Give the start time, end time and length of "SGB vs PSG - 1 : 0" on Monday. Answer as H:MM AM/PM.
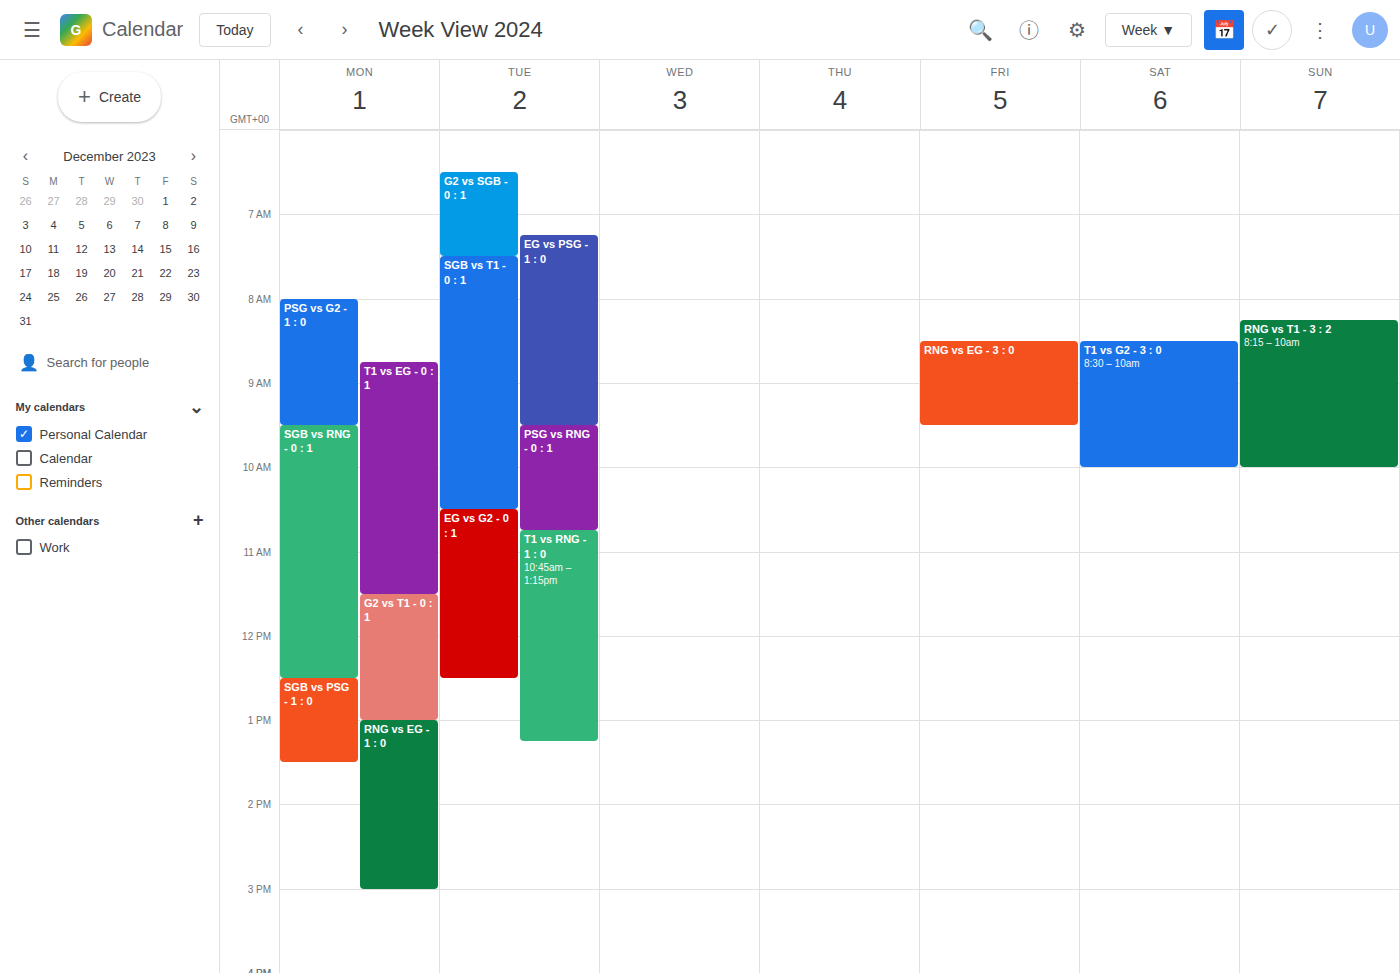
12:30 PM to 1:30 PM, 1 hour